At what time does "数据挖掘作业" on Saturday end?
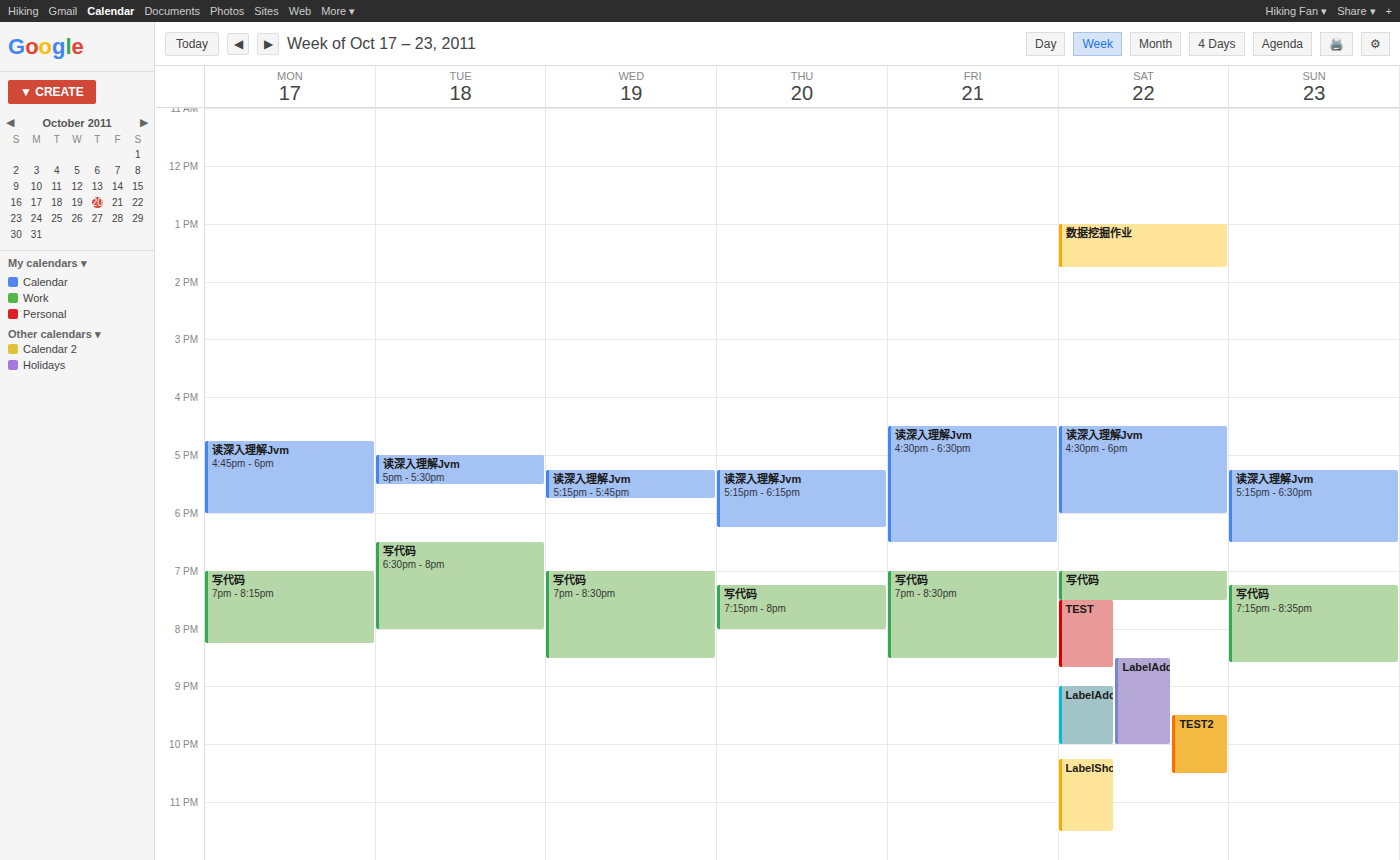
13:45